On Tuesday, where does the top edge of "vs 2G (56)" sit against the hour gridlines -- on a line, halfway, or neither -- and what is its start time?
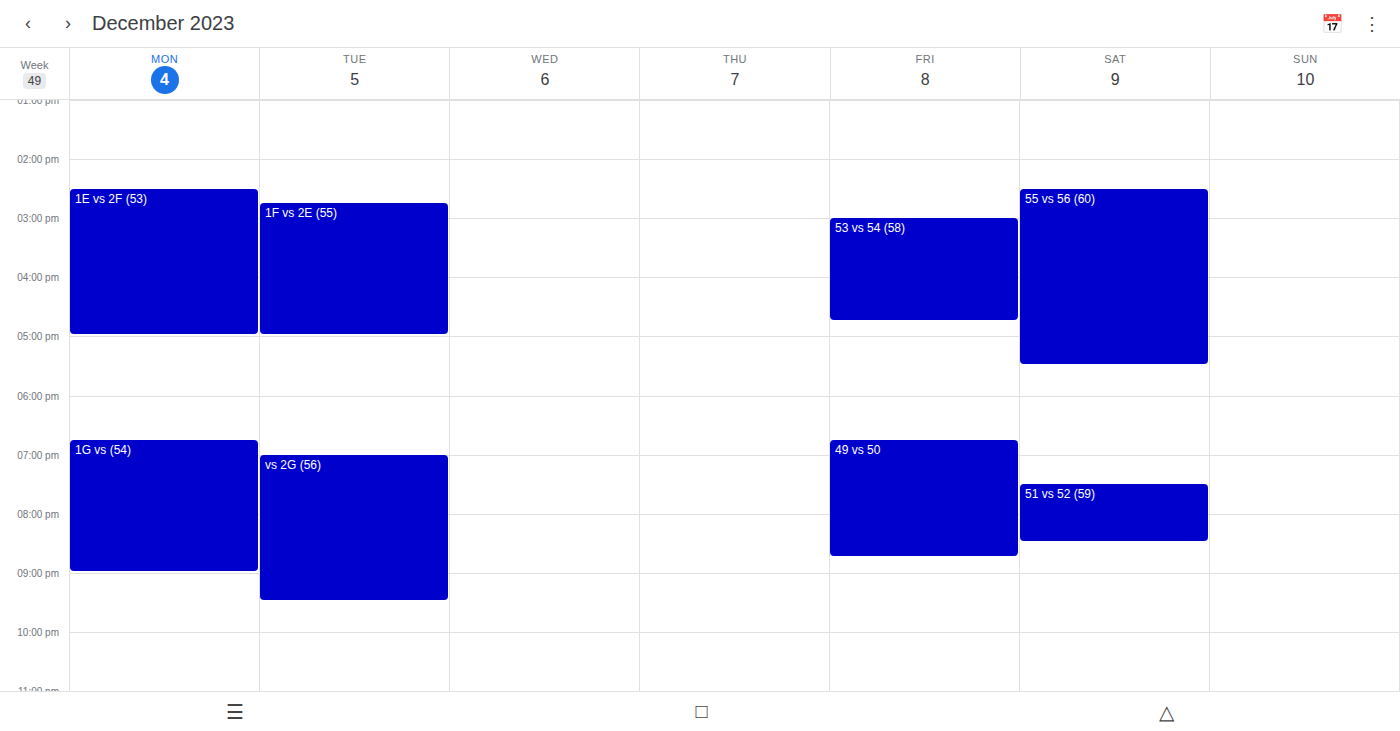
7:00 PM -- exactly on the 7 PM line.